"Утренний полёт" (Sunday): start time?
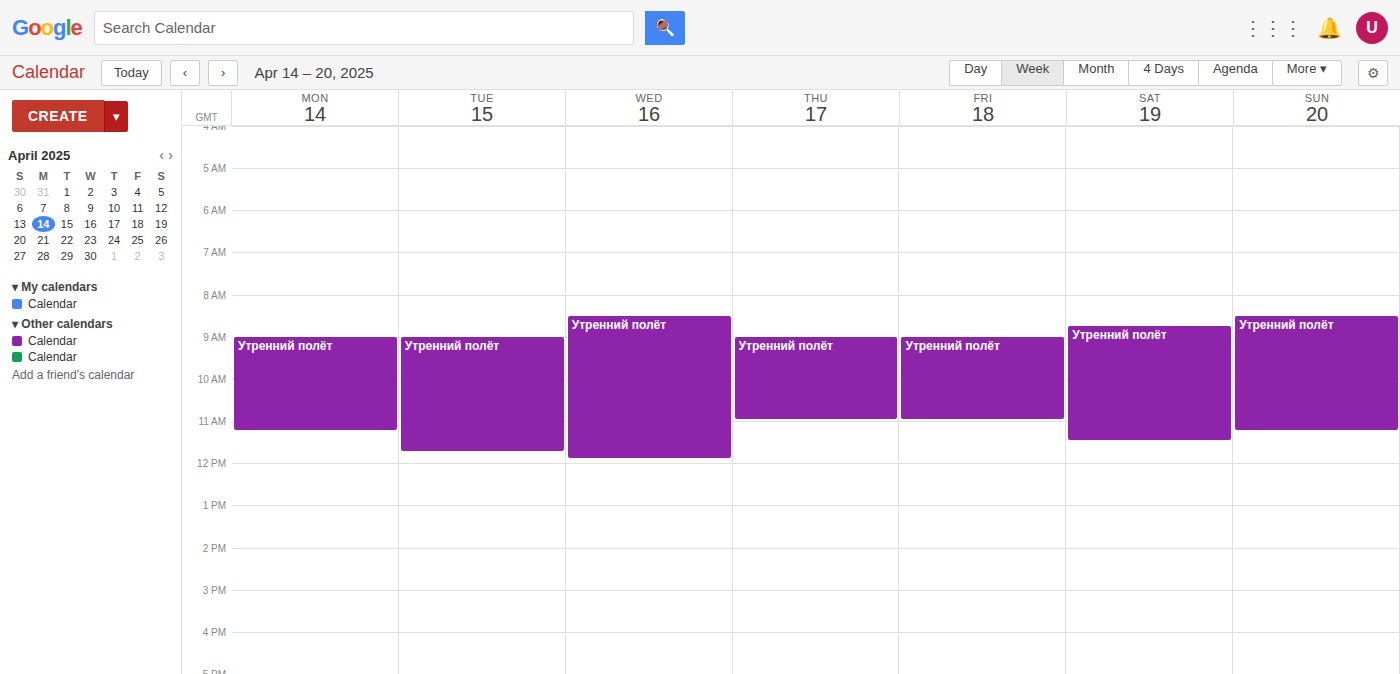
8:30 AM